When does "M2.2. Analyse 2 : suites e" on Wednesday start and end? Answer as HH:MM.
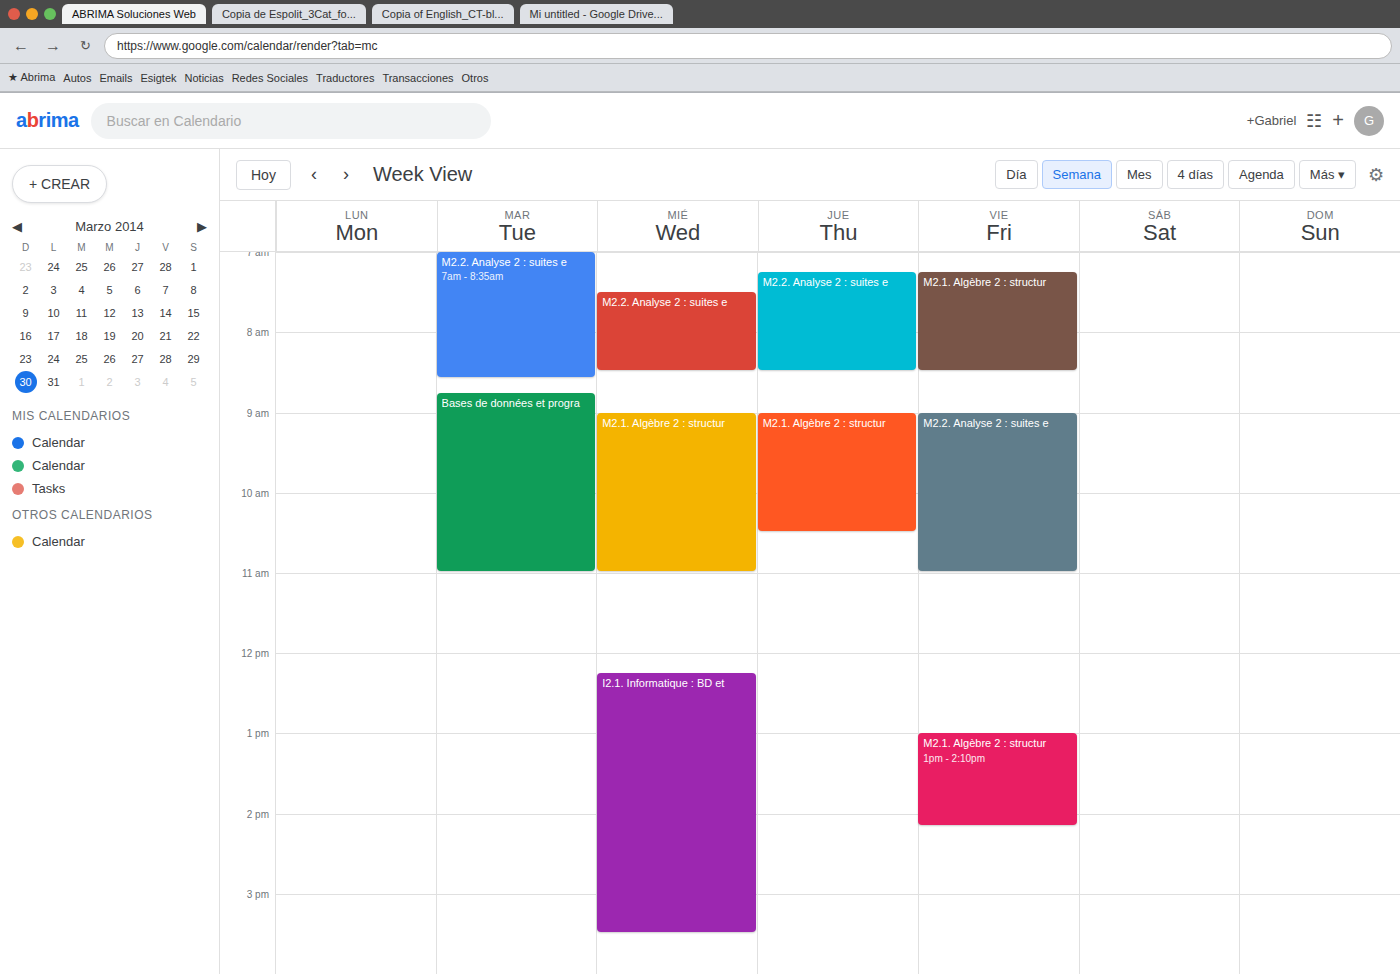
07:30 to 08:30